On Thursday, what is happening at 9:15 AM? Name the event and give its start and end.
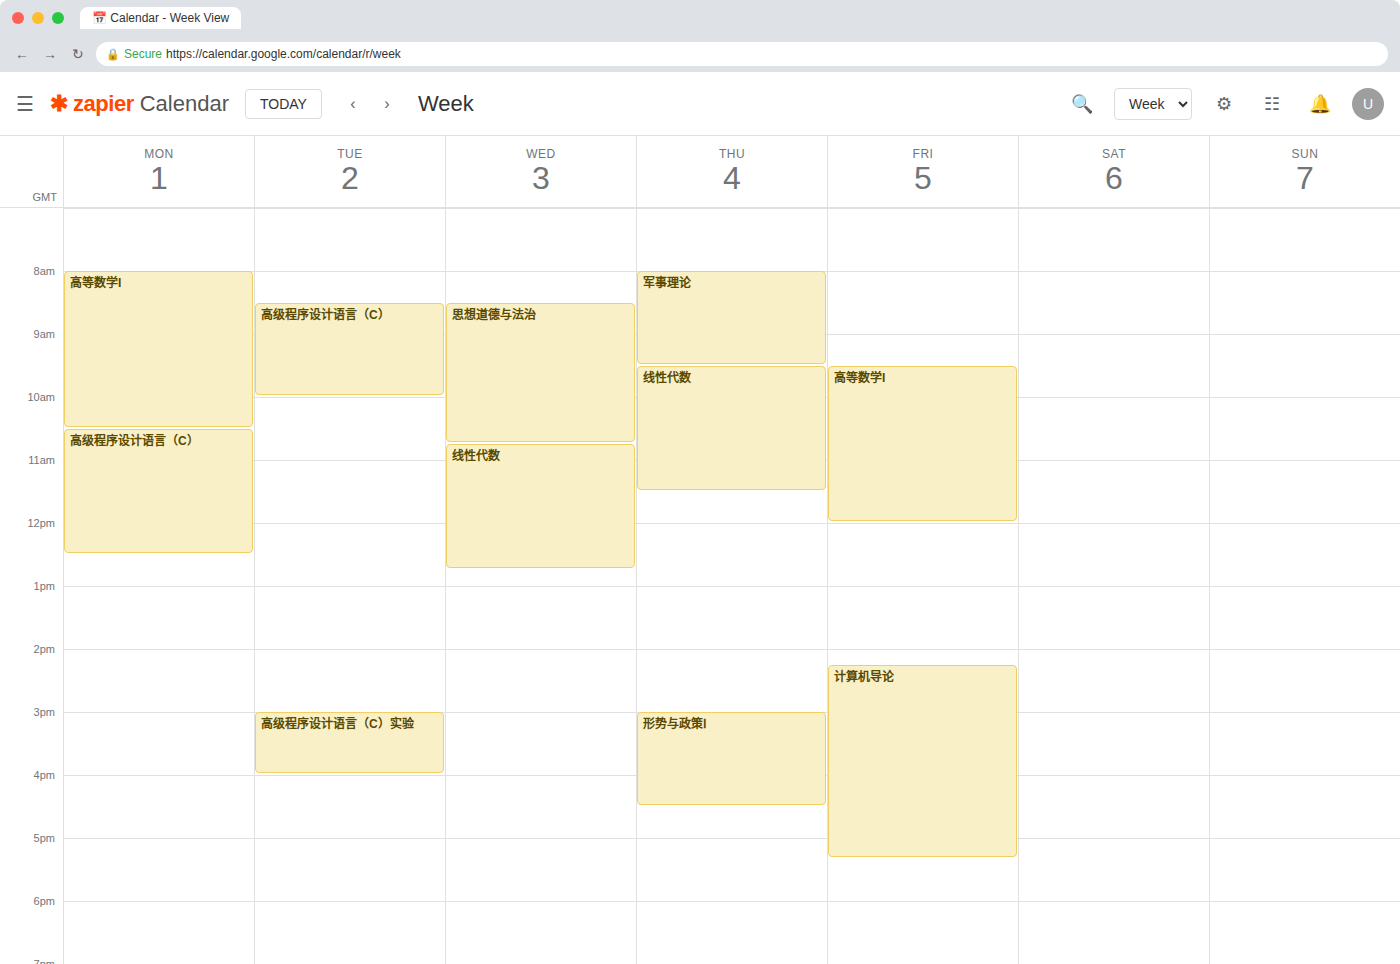
"军事理论", 8:00 AM to 9:30 AM